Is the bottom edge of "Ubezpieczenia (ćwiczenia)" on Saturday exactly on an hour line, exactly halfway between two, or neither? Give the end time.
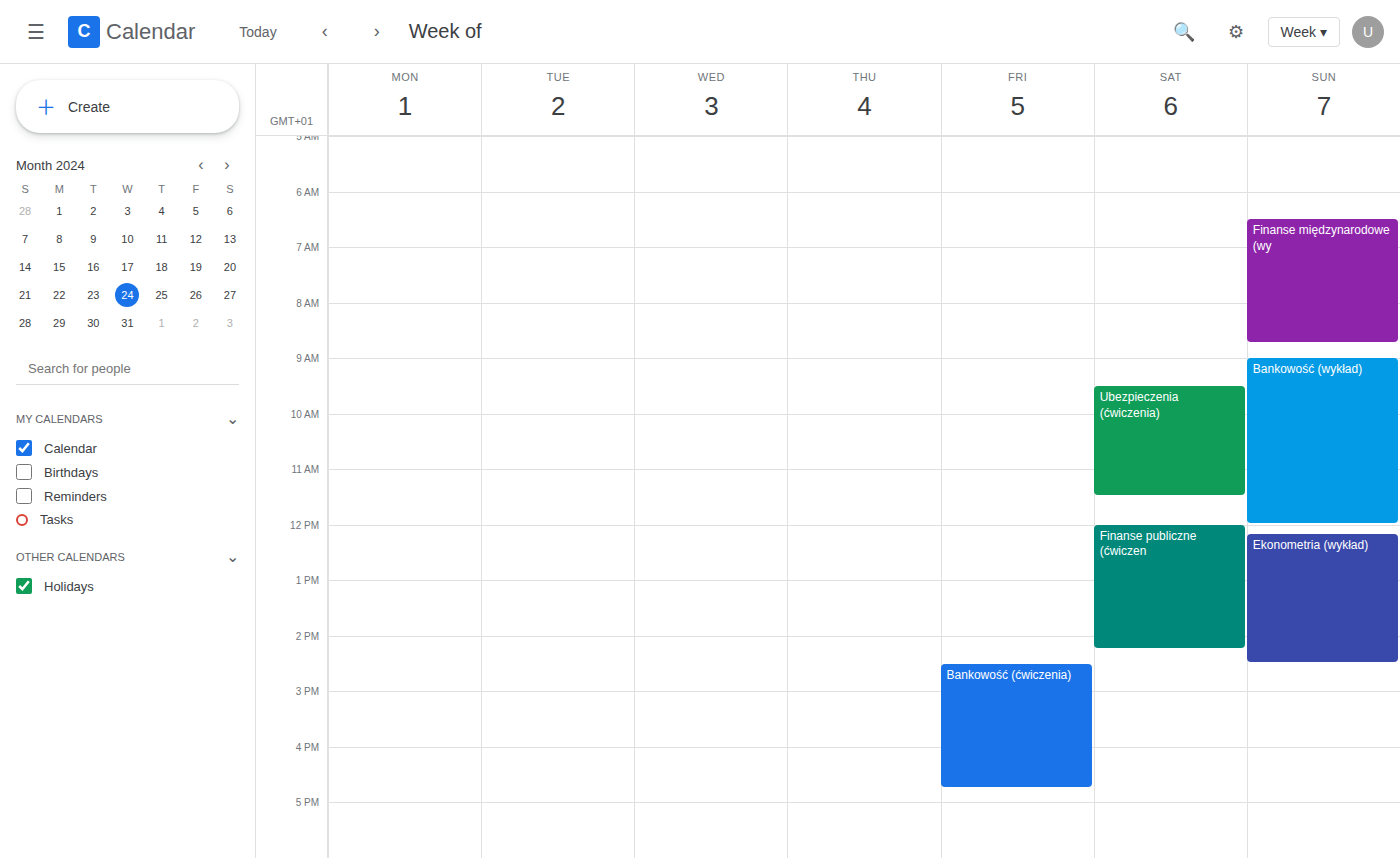
11:30 -- halfway between the 11:00 and 12:00 lines.